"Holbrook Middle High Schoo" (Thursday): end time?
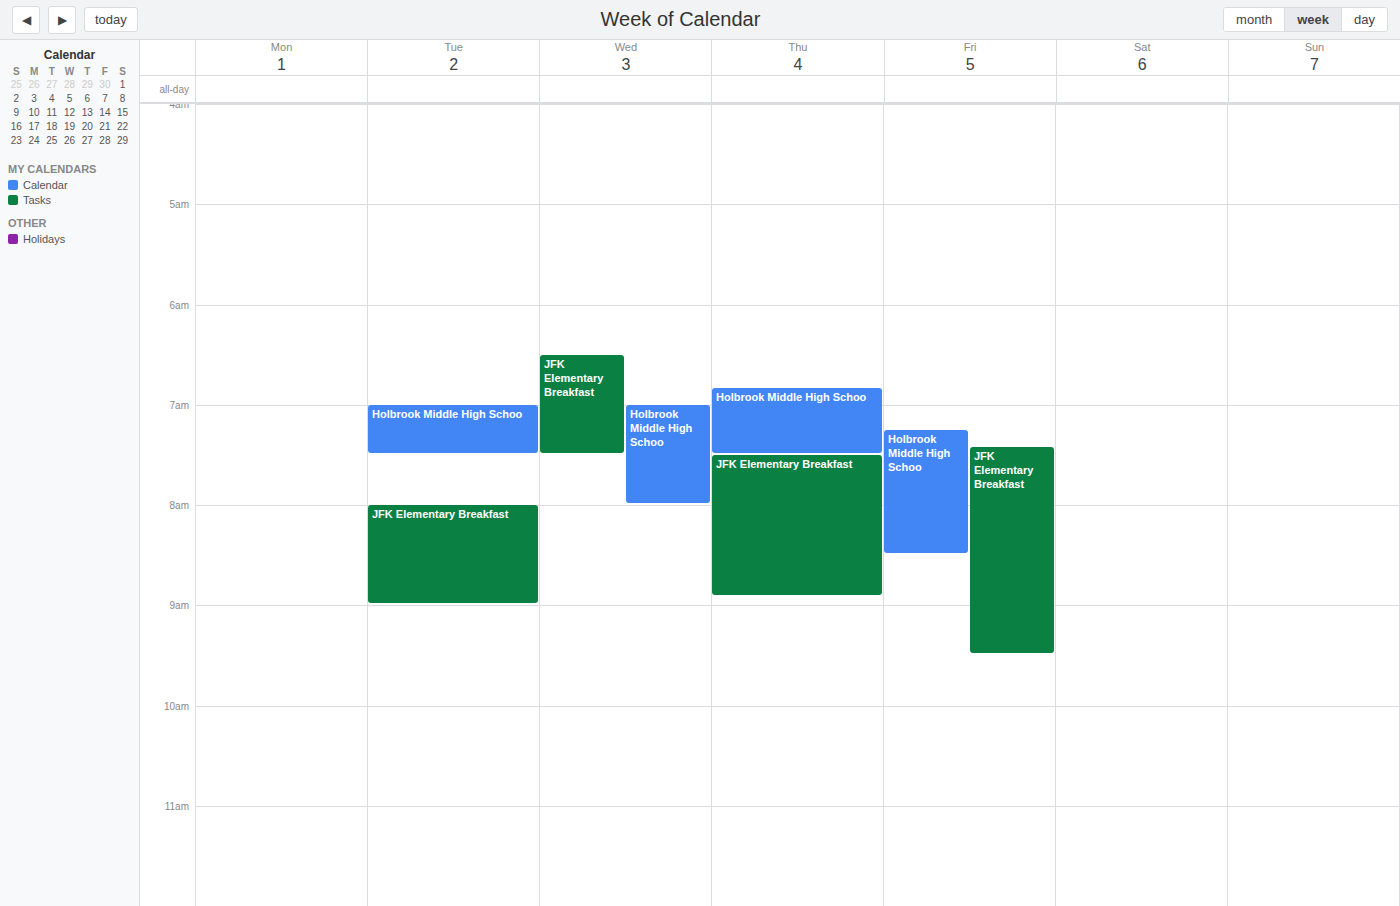
07:30